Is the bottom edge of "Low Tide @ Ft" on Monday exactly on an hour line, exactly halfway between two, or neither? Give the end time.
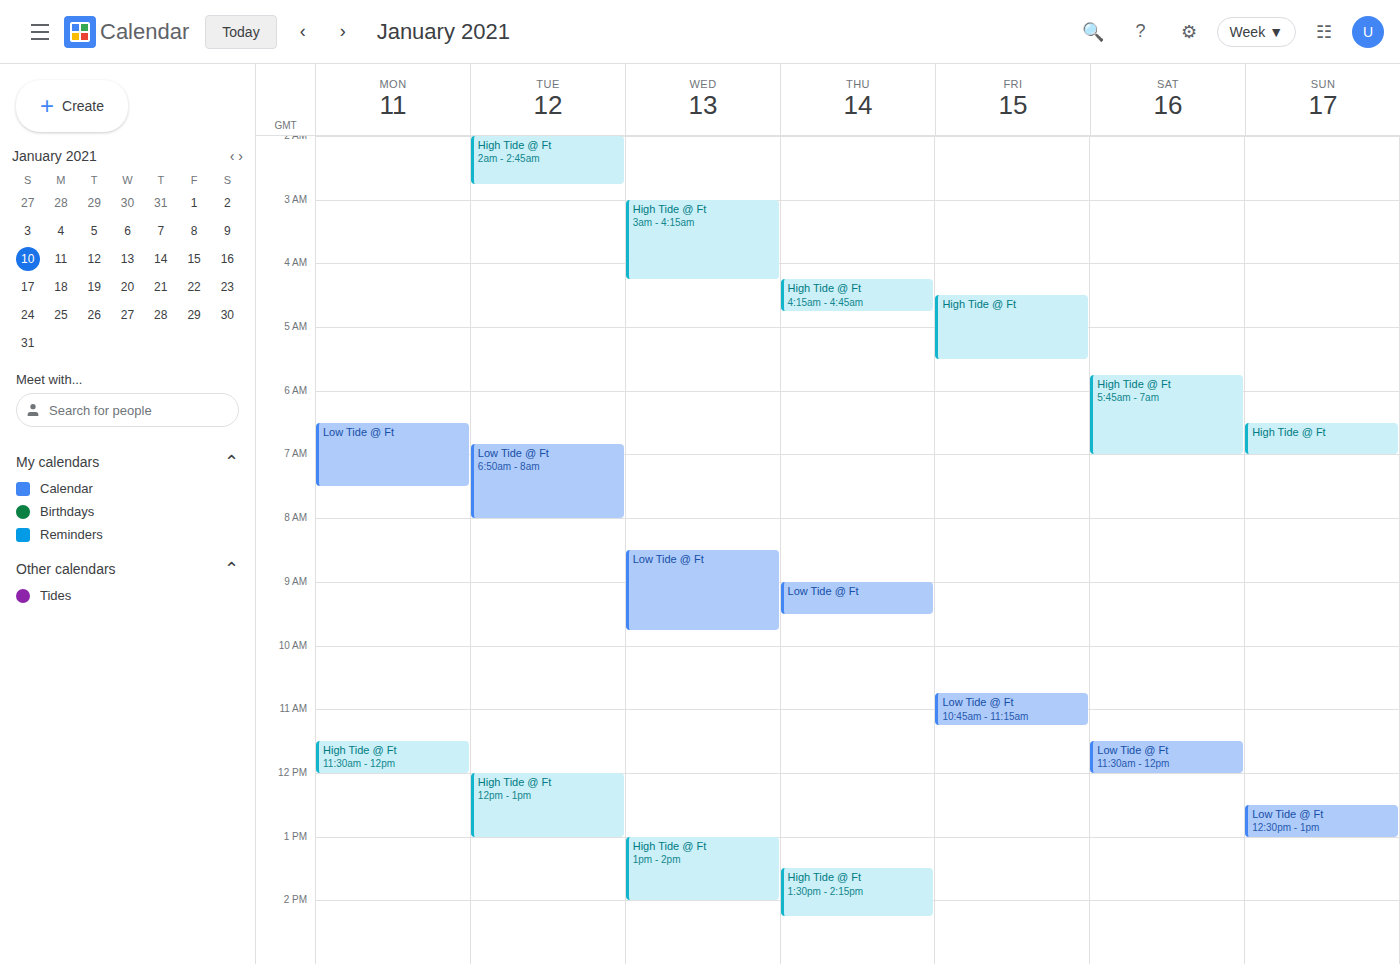
7:30 AM -- halfway between the 7 AM and 8 AM lines.